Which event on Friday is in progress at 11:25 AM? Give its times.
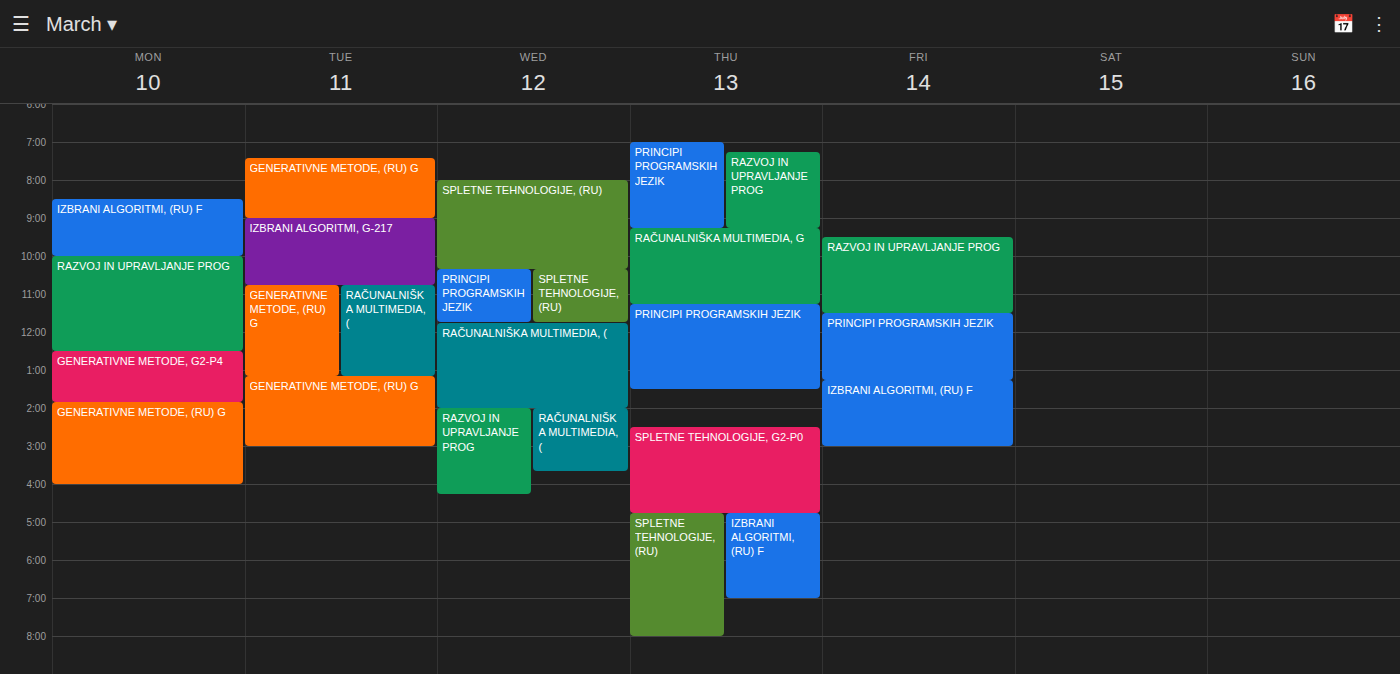
"RAZVOJ IN UPRAVLJANJE PROG", 9:30 AM to 11:30 AM